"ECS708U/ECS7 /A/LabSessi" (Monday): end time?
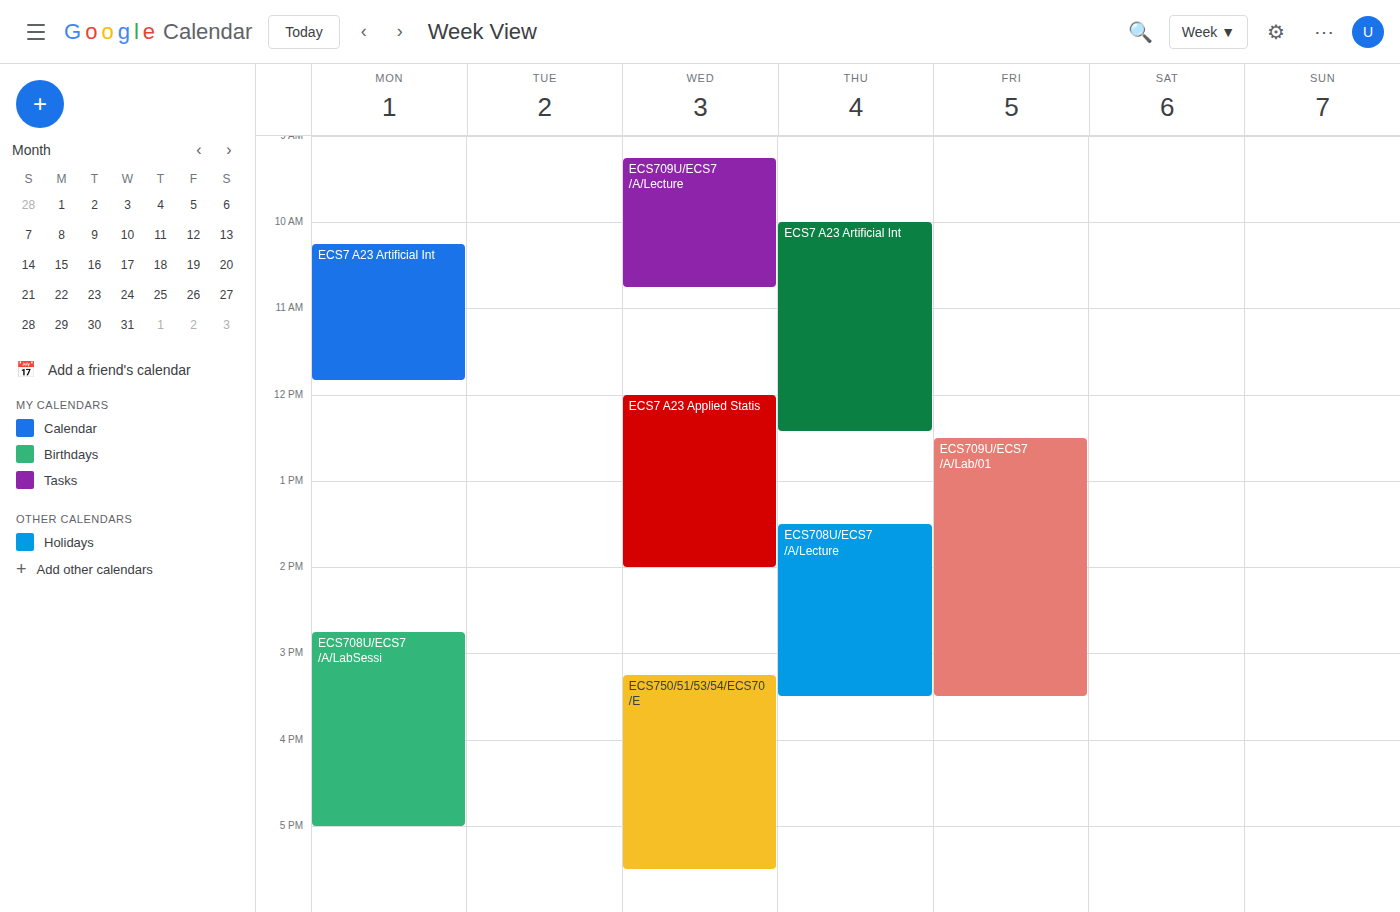
5:00 PM